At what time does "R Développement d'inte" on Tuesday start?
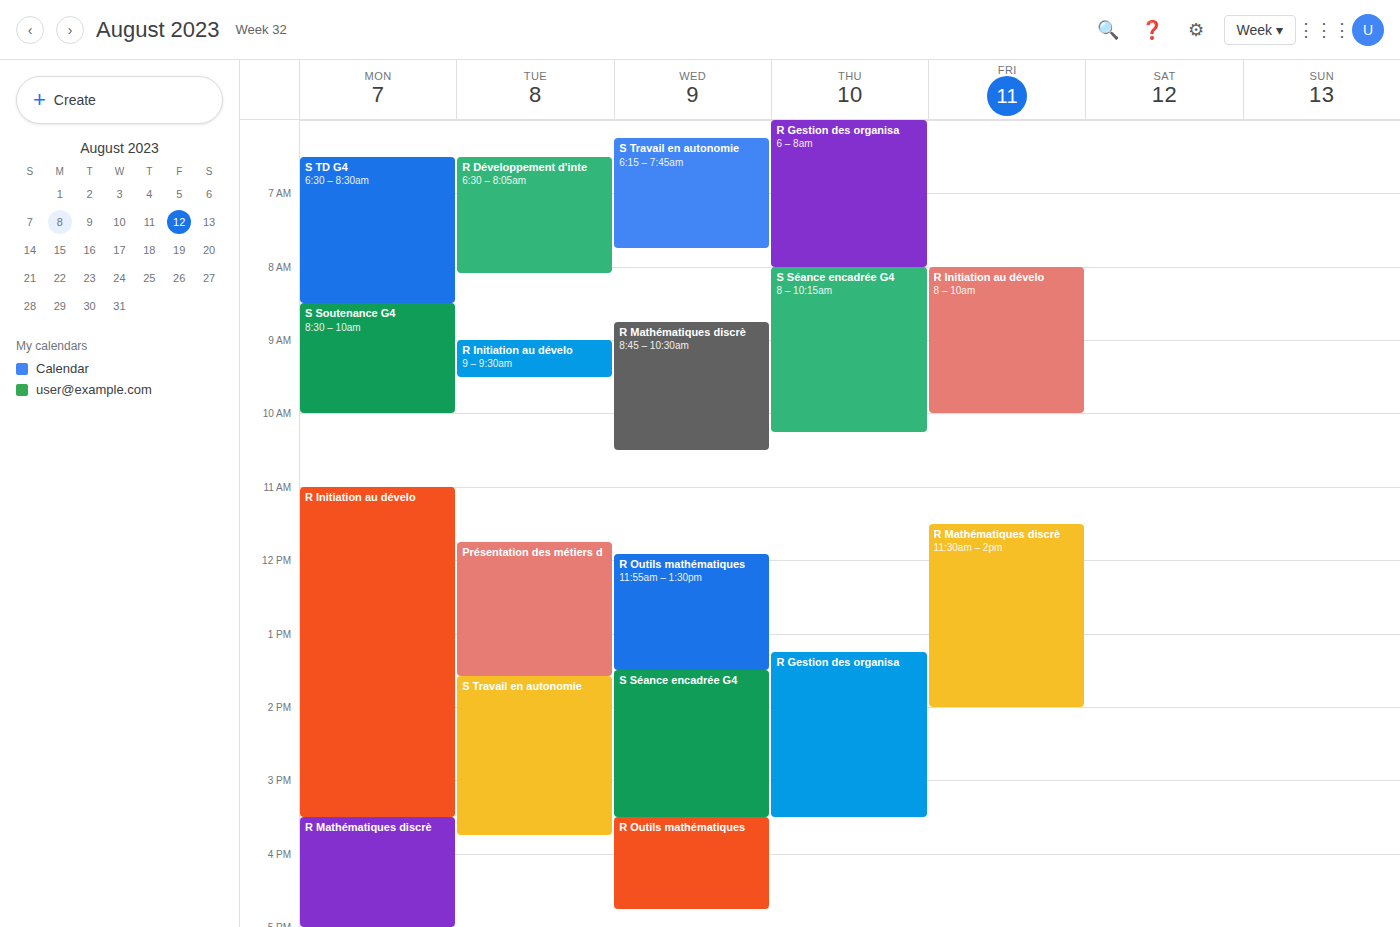
06:30